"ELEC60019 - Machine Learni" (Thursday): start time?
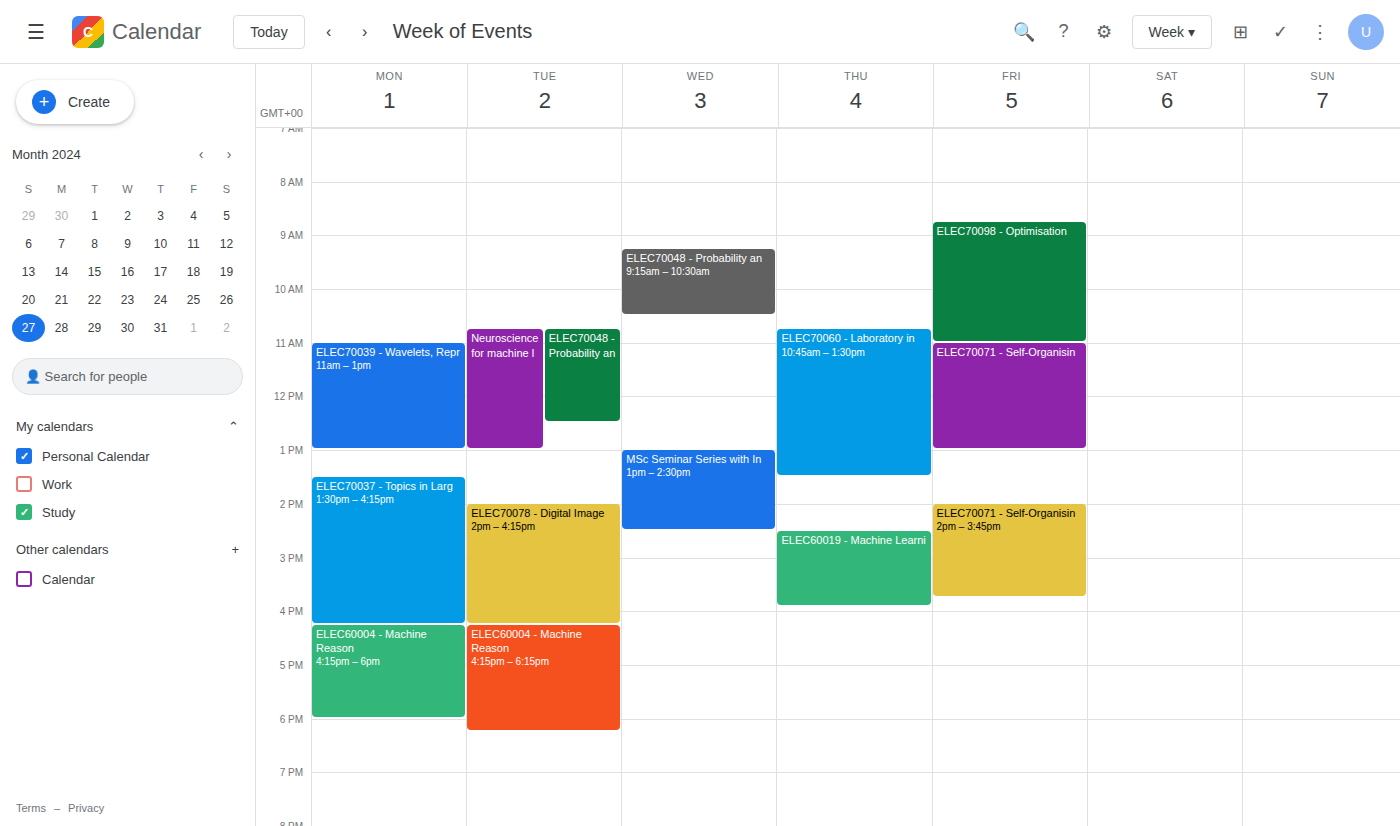
2:30 PM